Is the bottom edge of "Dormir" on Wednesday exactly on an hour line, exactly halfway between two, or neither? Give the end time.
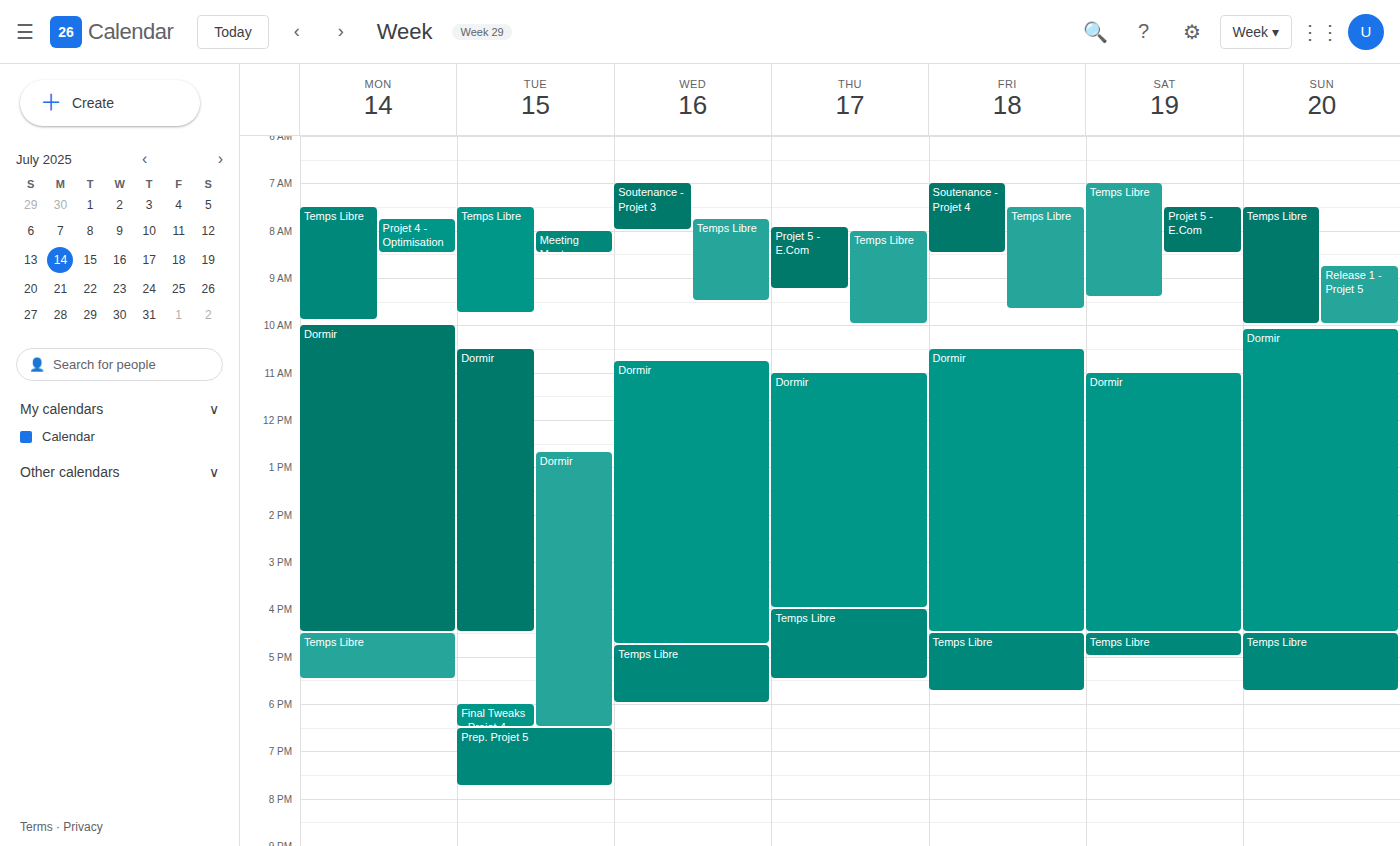
4:45 PM -- neither: three quarters of the way from the 4 PM line to the 5 PM line.